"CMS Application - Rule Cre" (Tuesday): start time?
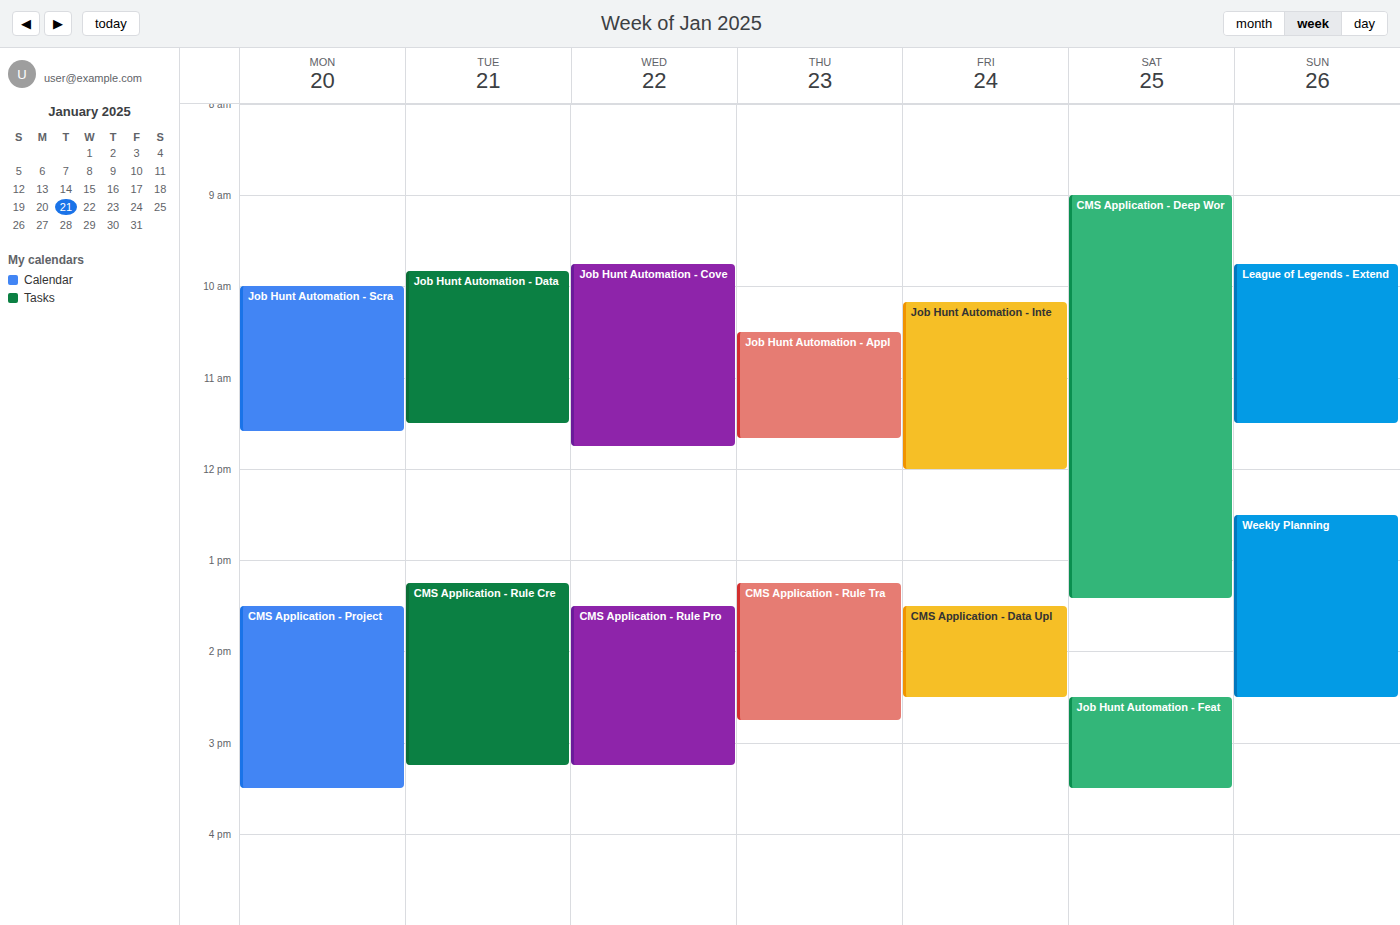
1:15 PM